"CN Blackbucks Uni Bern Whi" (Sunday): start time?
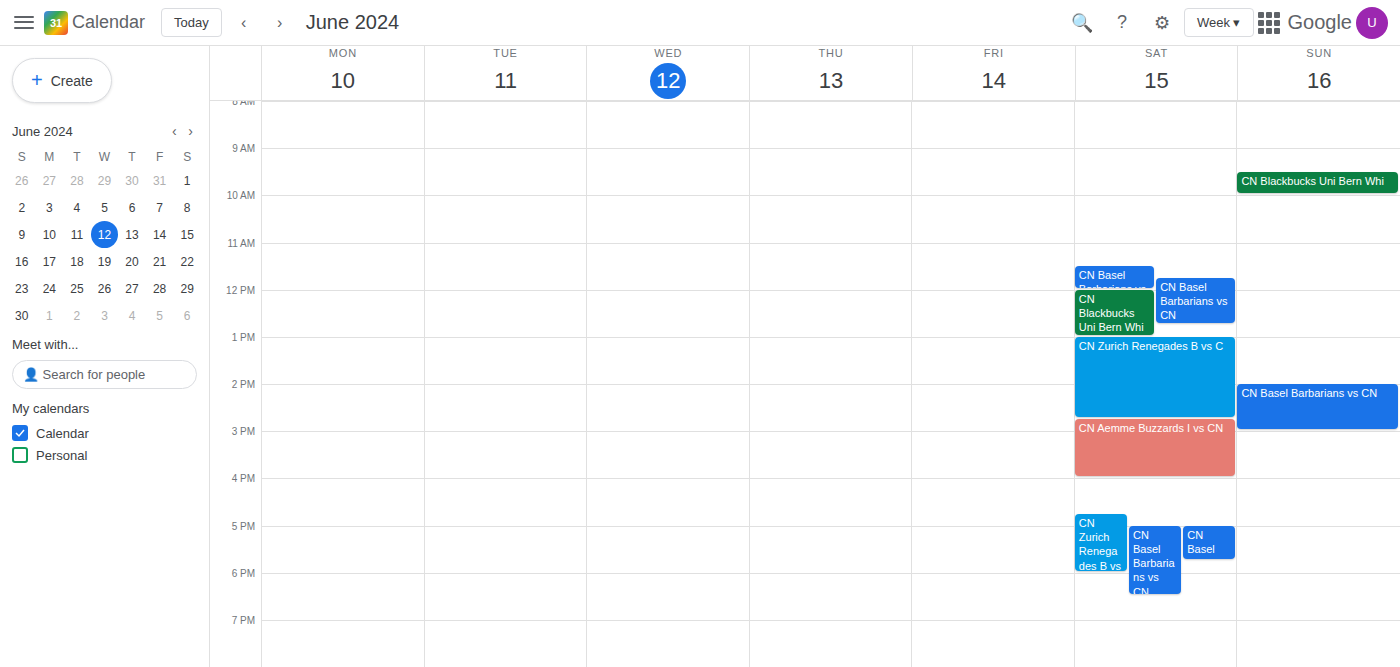
9:30 AM